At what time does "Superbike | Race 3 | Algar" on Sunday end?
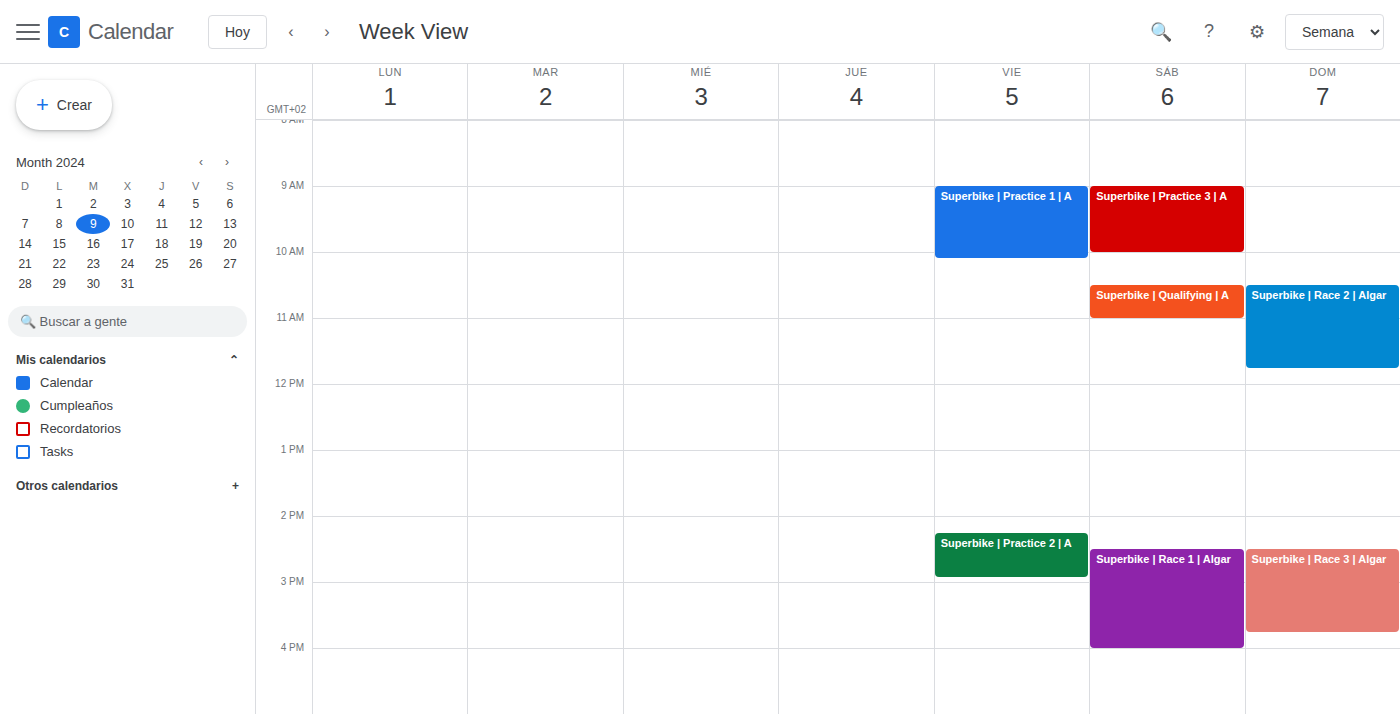
3:45 PM